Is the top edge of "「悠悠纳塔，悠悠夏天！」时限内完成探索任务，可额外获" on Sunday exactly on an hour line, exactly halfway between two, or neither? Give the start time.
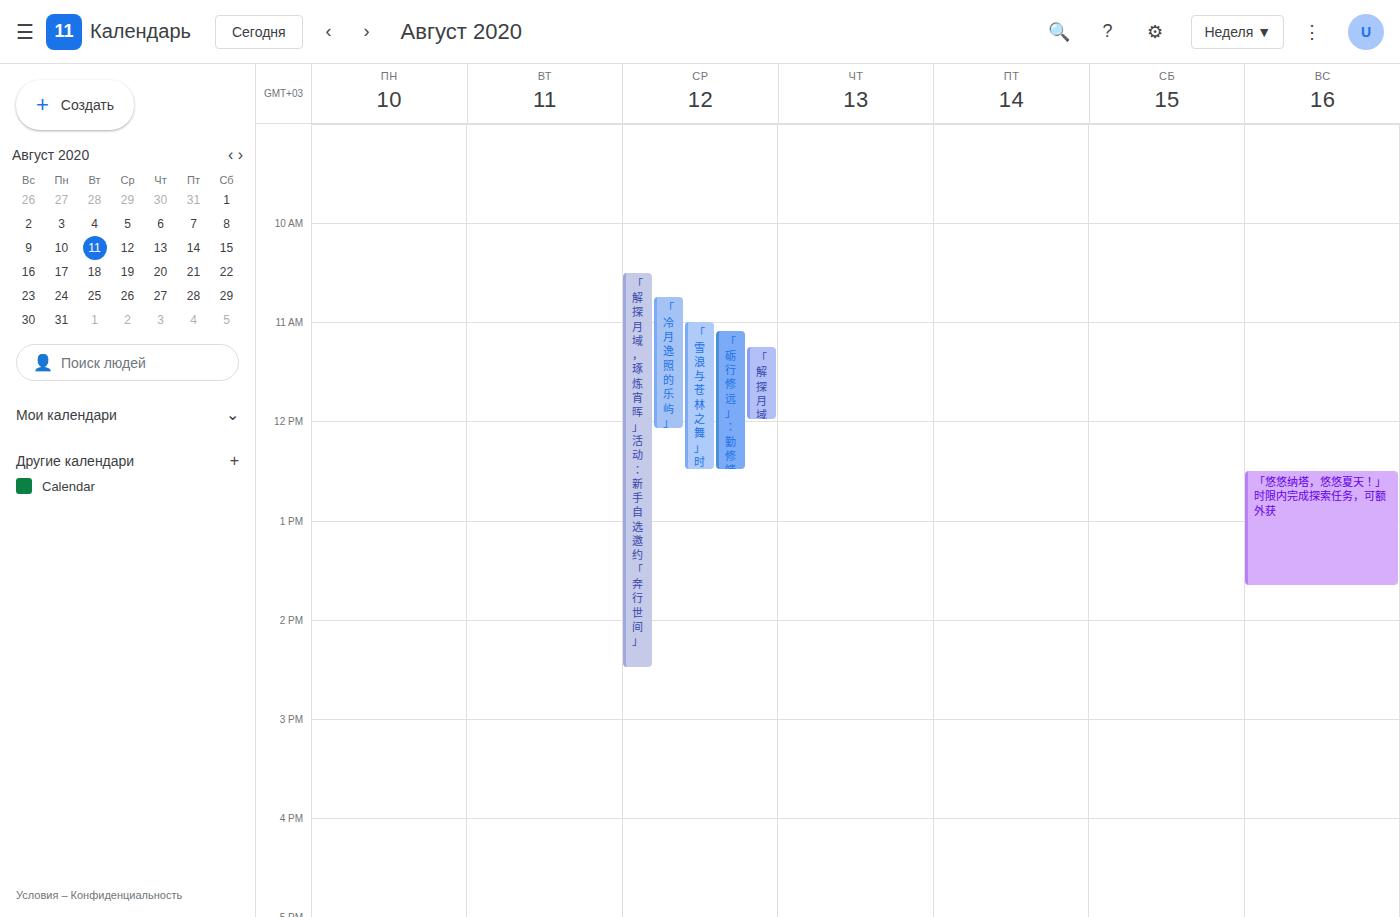
12:30 PM -- halfway between the 12 PM and 1 PM lines.